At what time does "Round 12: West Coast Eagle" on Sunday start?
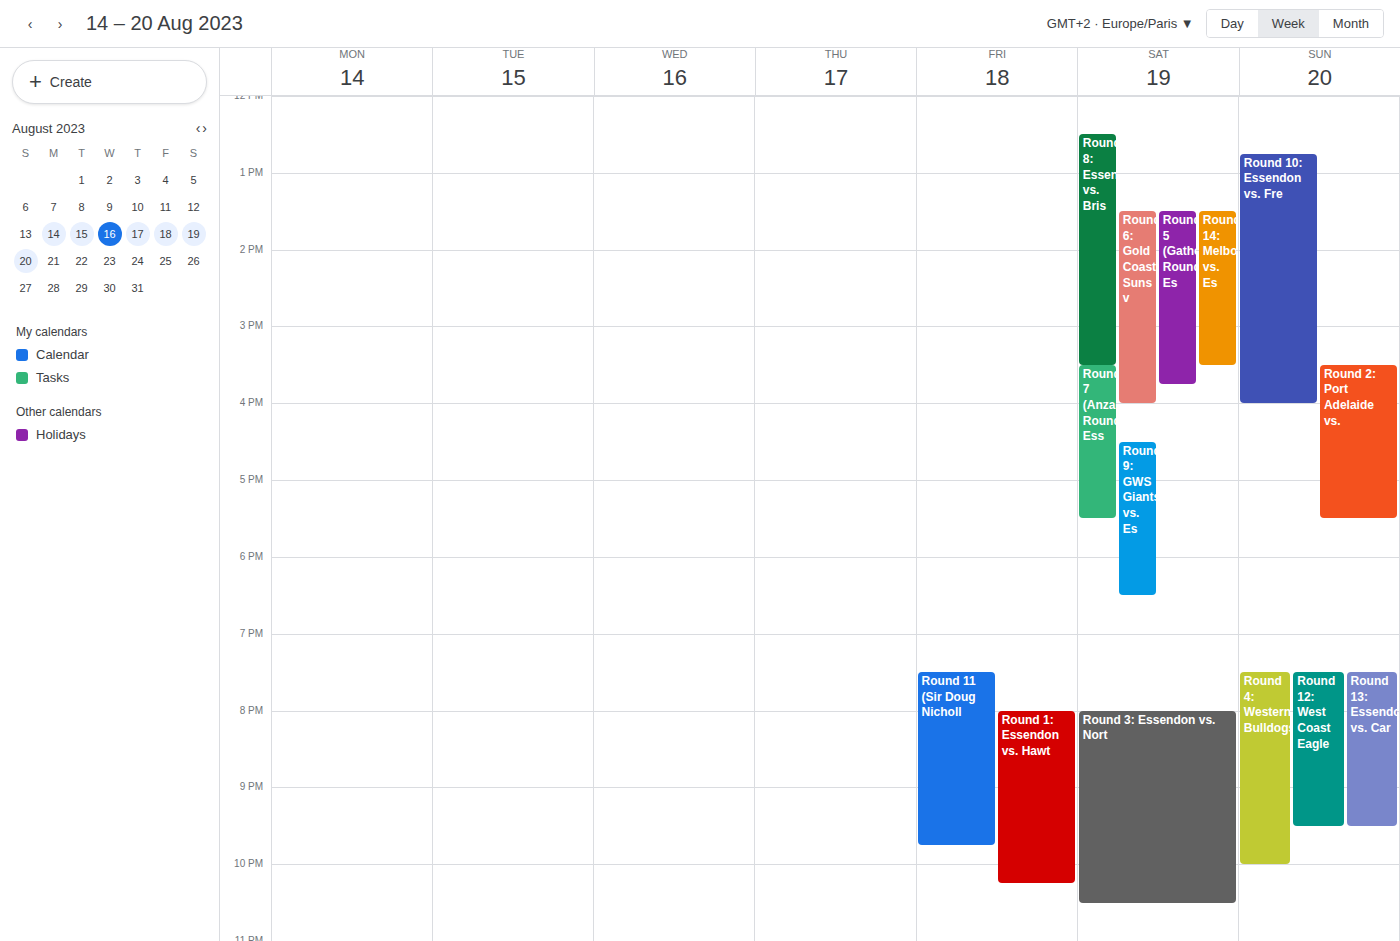
7:30 PM